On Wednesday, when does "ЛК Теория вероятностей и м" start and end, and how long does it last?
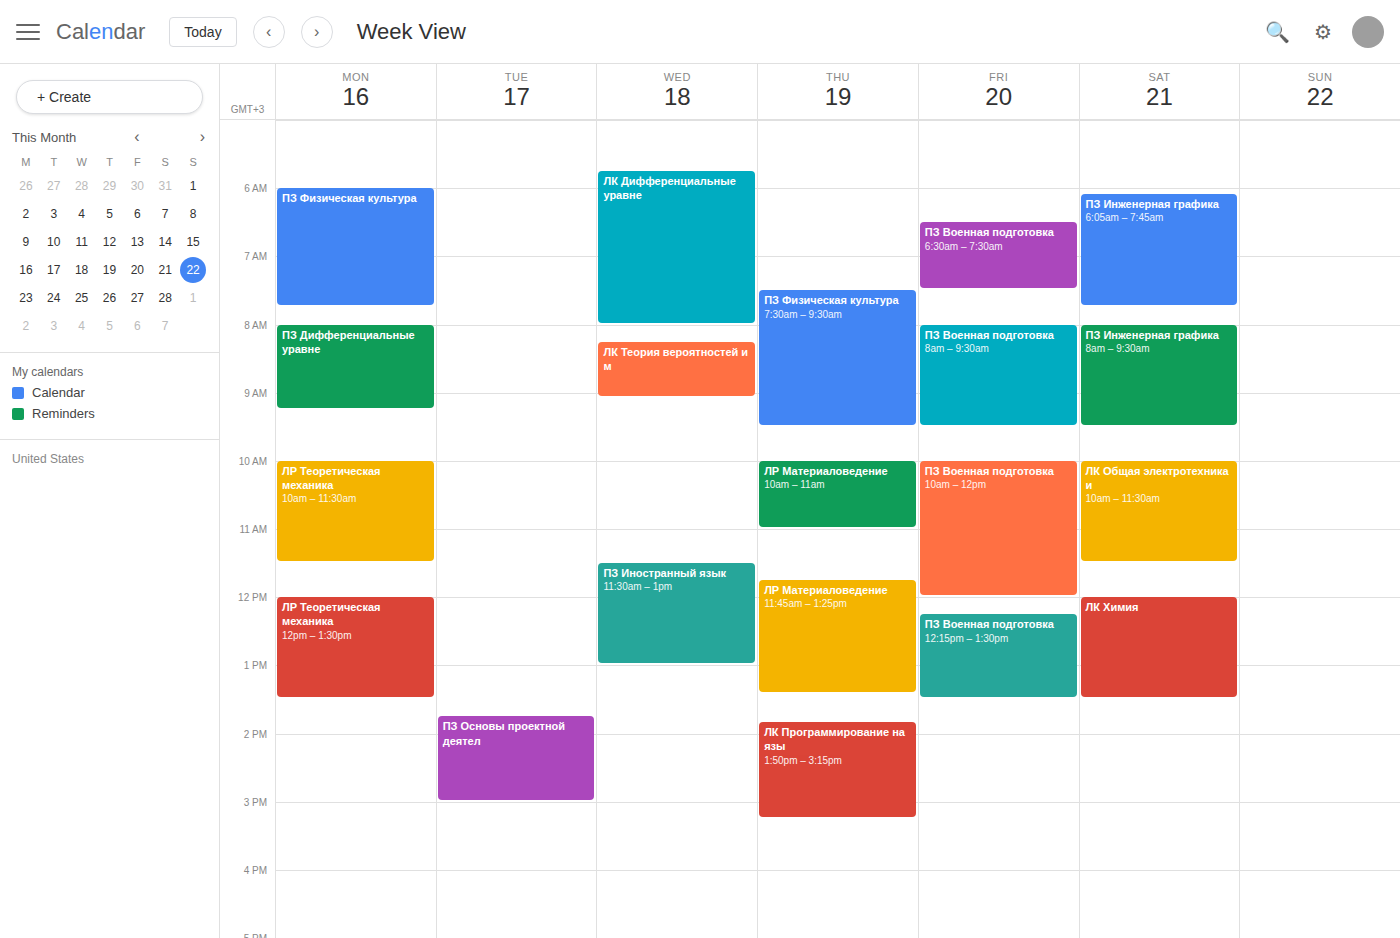
8:15 AM to 9:05 AM, 50 minutes